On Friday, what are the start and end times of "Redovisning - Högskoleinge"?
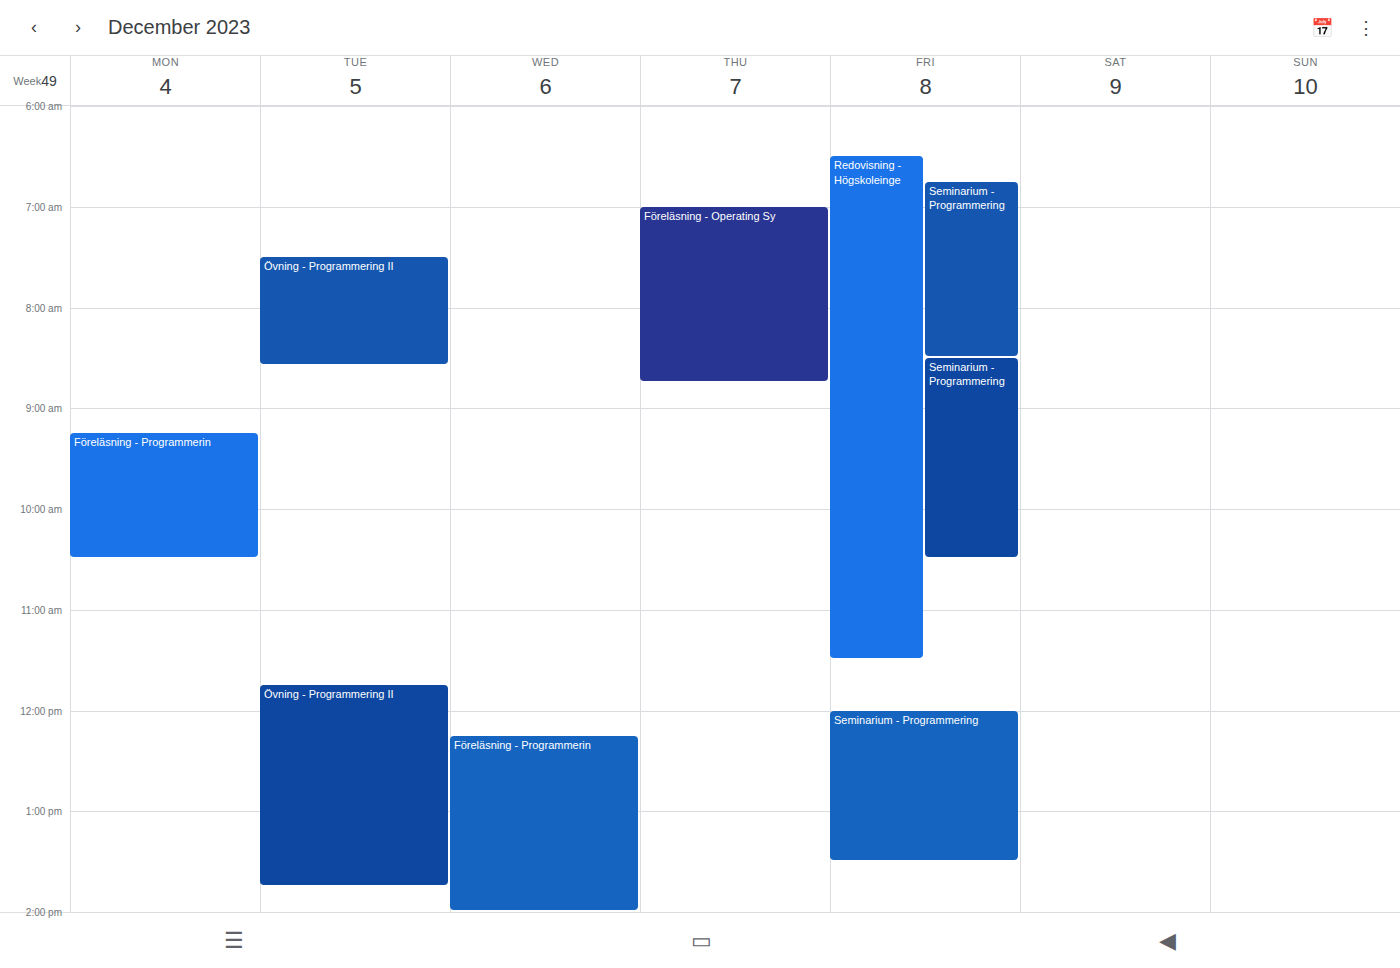
6:30 AM to 11:30 AM